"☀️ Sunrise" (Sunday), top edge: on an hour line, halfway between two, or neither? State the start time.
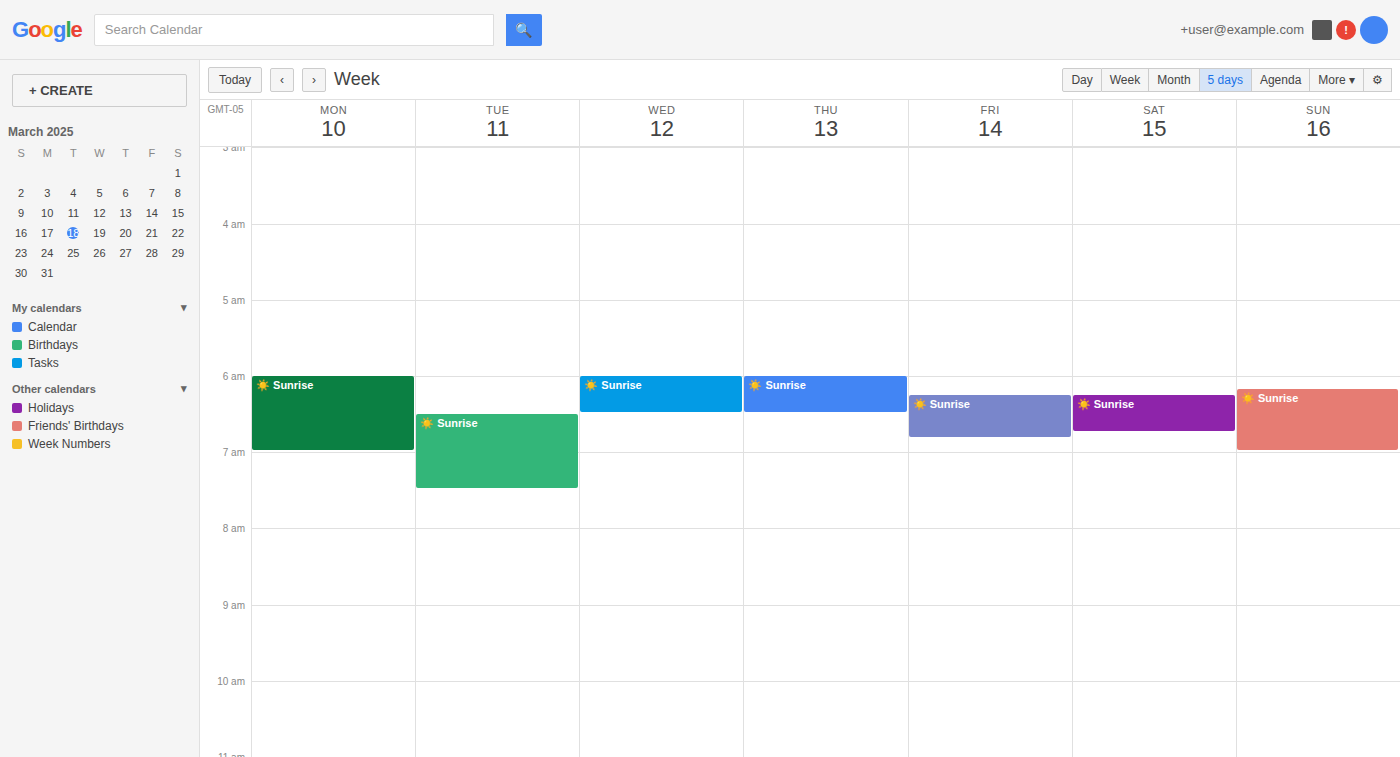
6:10 AM -- neither: 10 minutes below the 6 AM line and 50 minutes above the 7 AM line.